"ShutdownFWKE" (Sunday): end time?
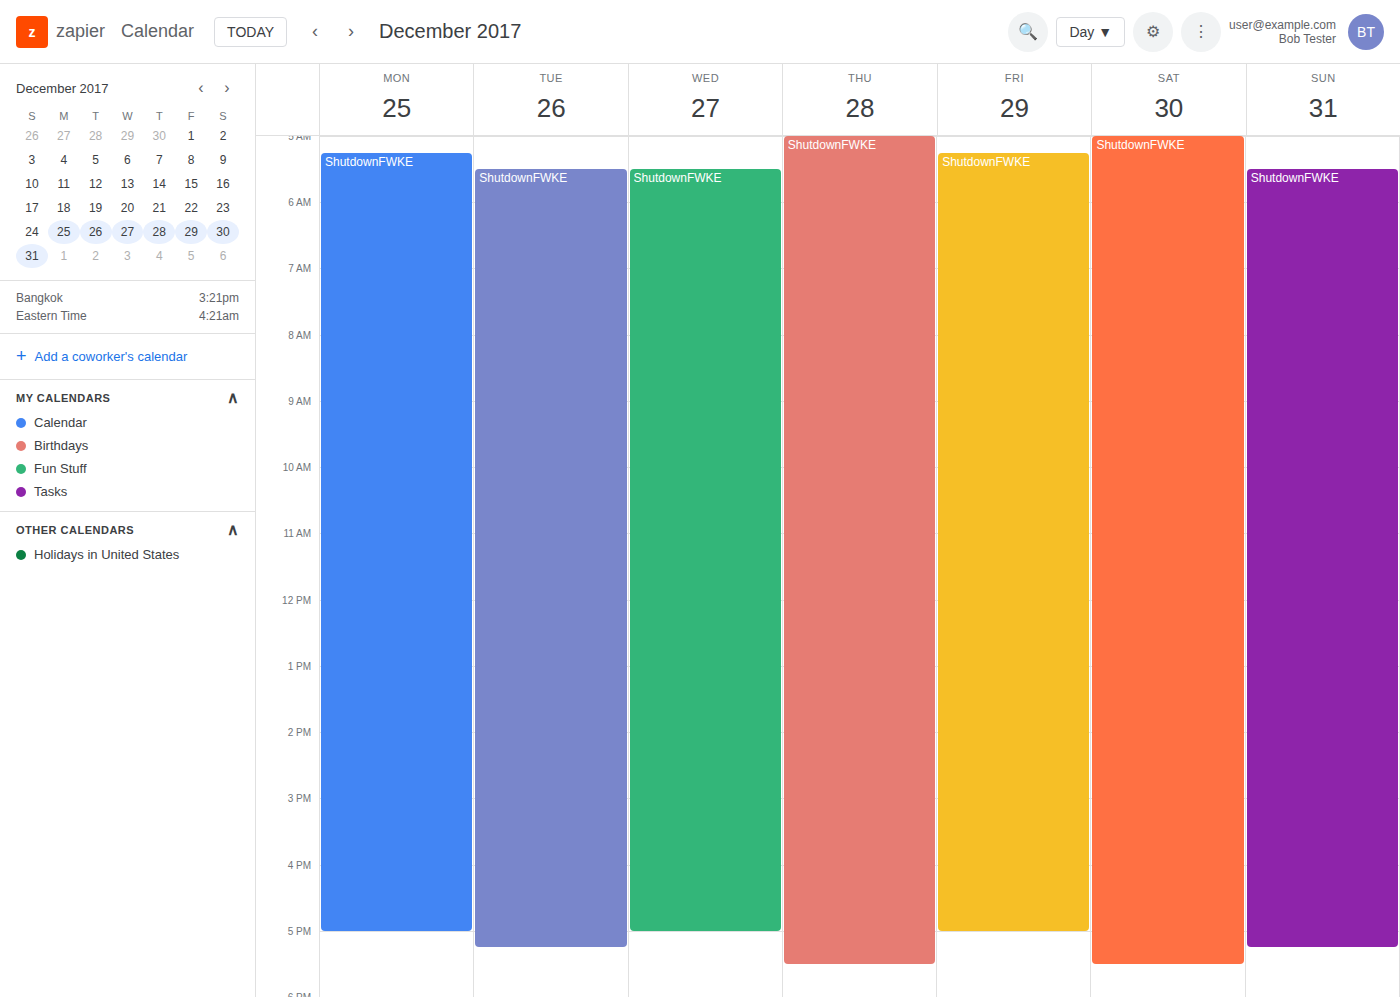
5:15 PM